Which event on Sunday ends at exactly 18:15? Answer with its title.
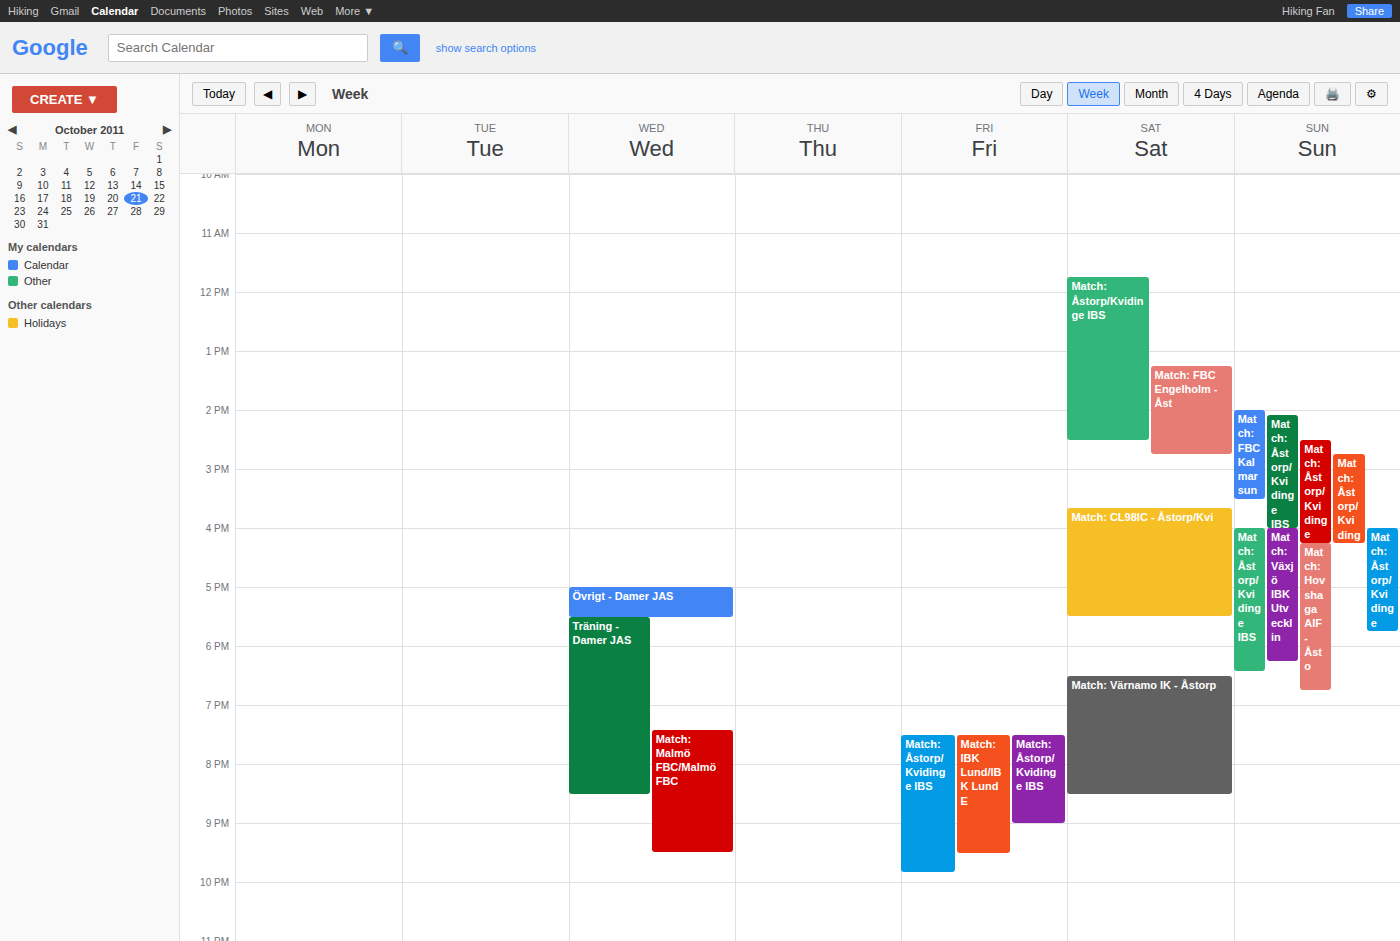
"Match: Växjö IBK Utvecklin"